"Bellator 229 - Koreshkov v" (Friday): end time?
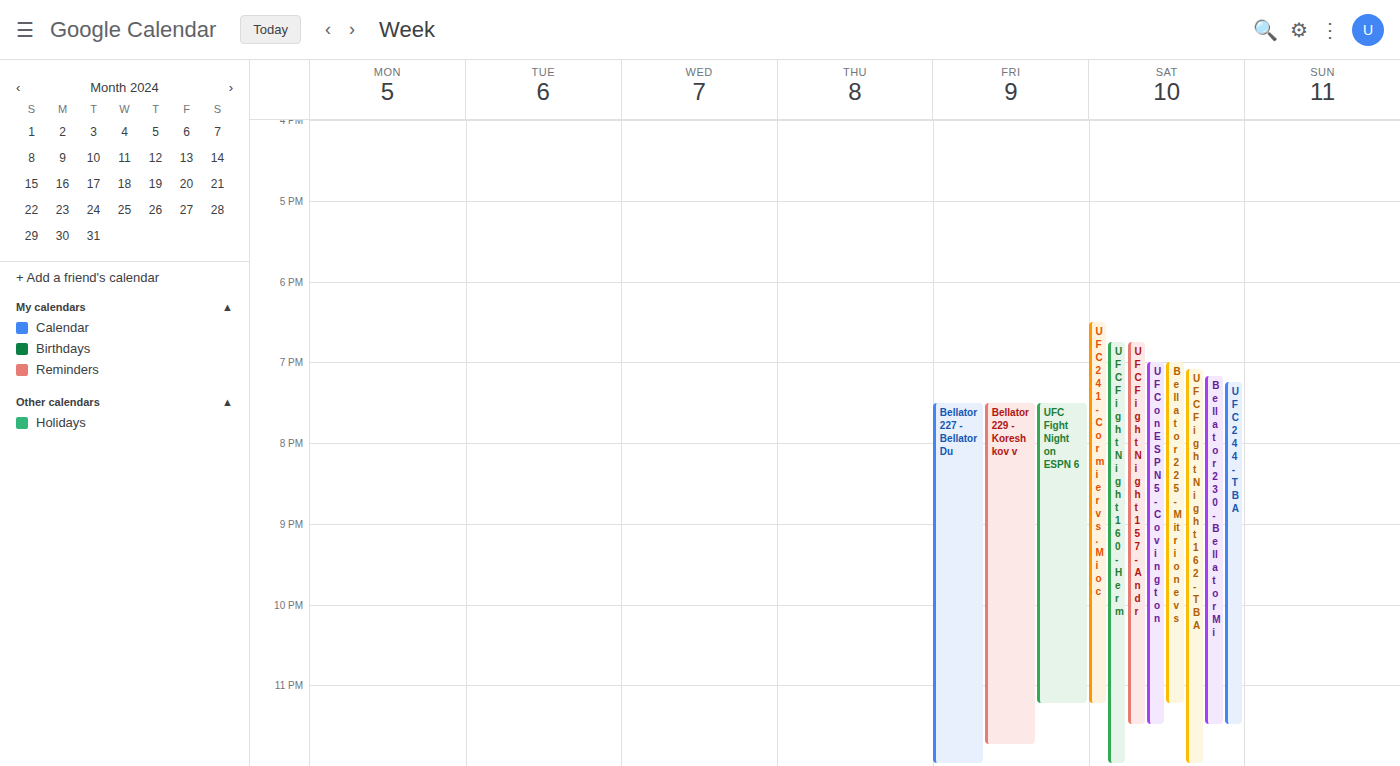
11:45 PM